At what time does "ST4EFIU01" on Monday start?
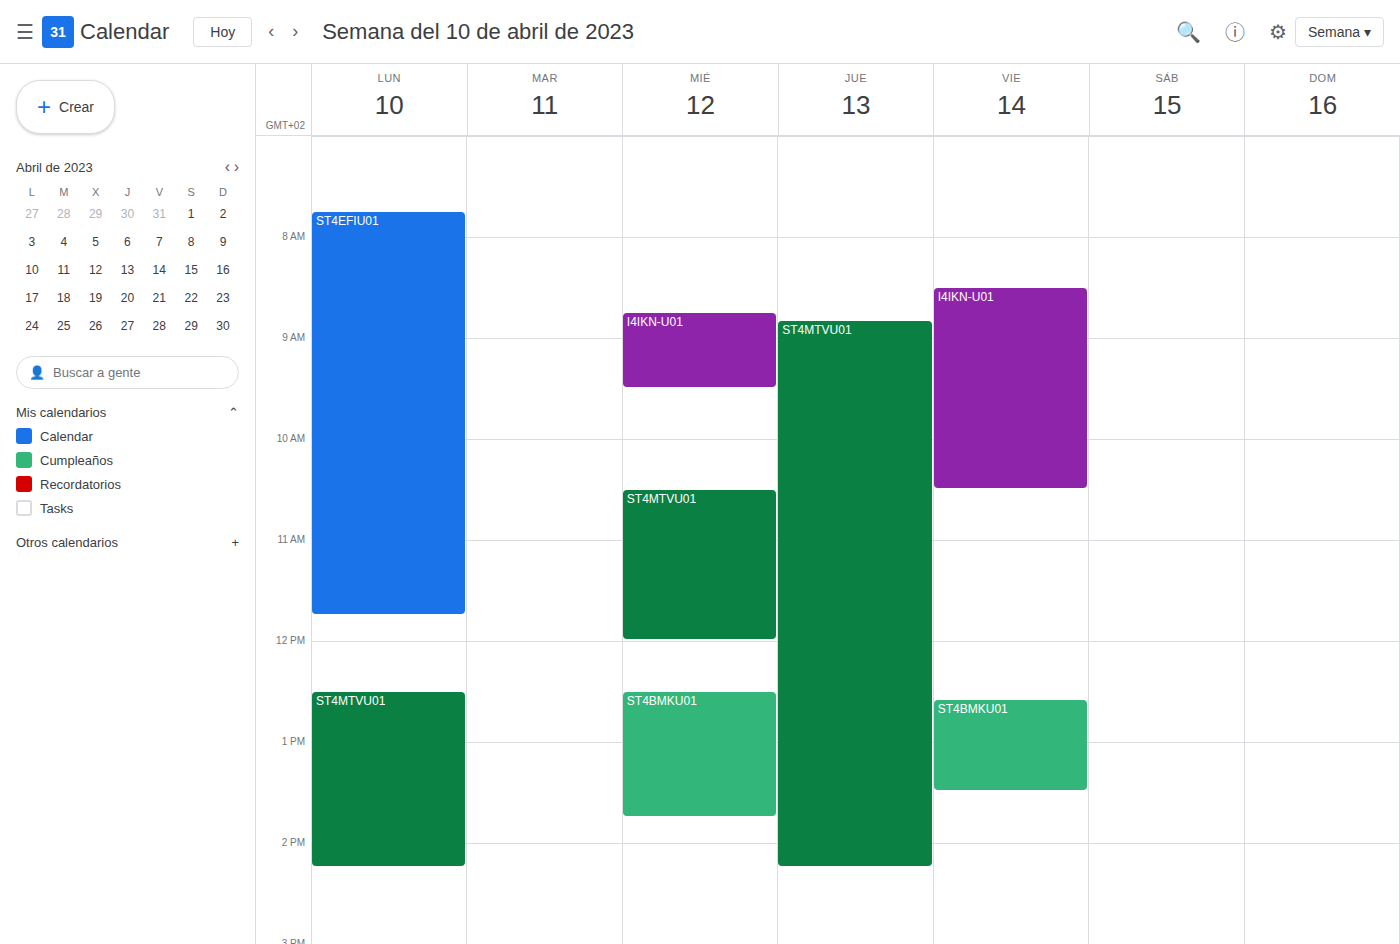
7:45 AM